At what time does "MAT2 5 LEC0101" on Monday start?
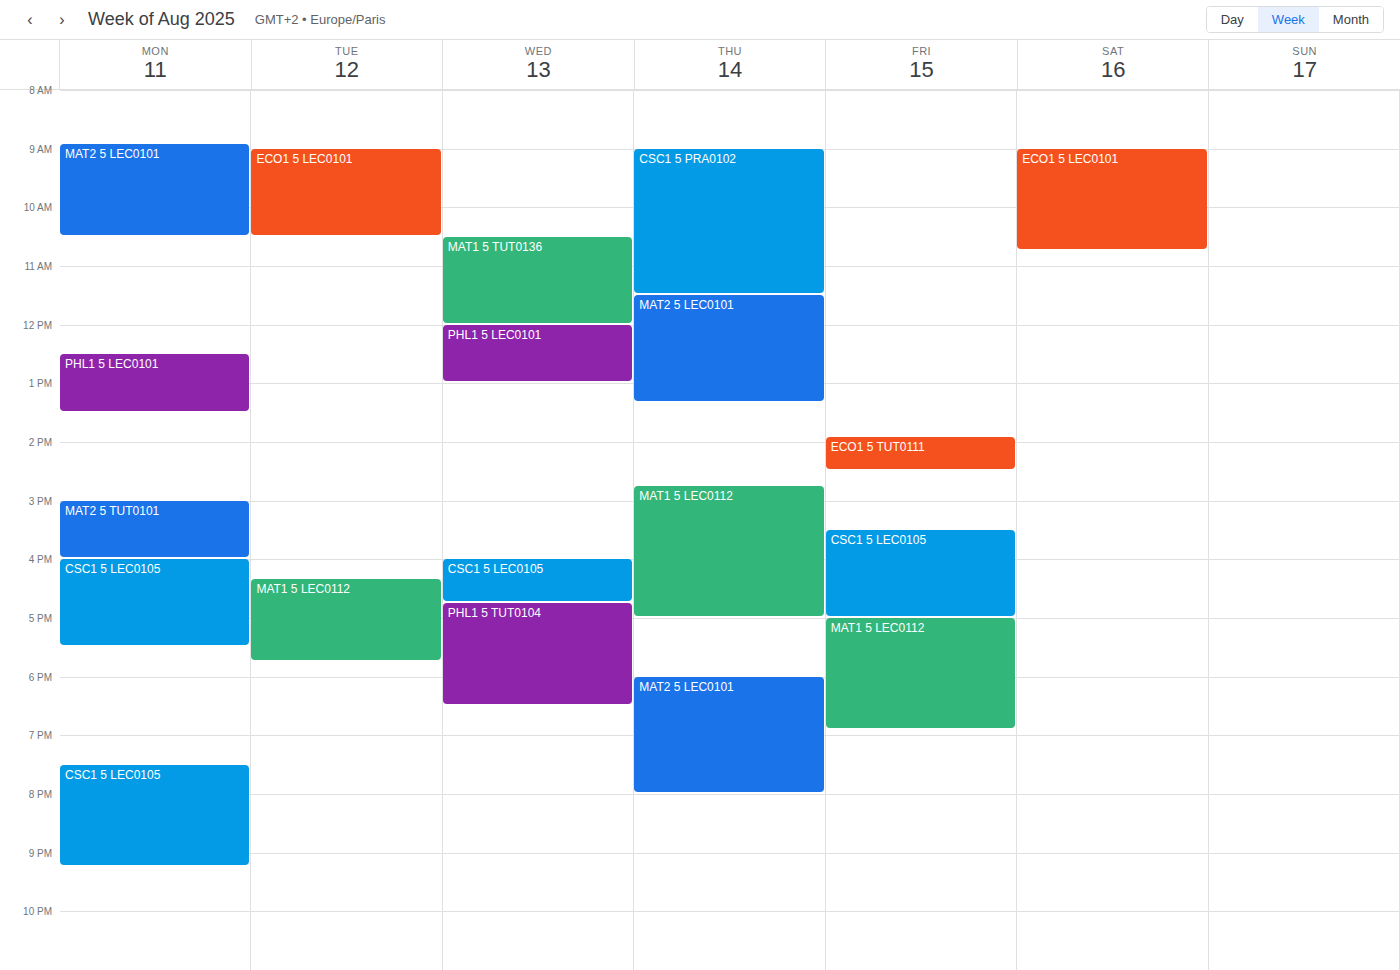
8:55 AM